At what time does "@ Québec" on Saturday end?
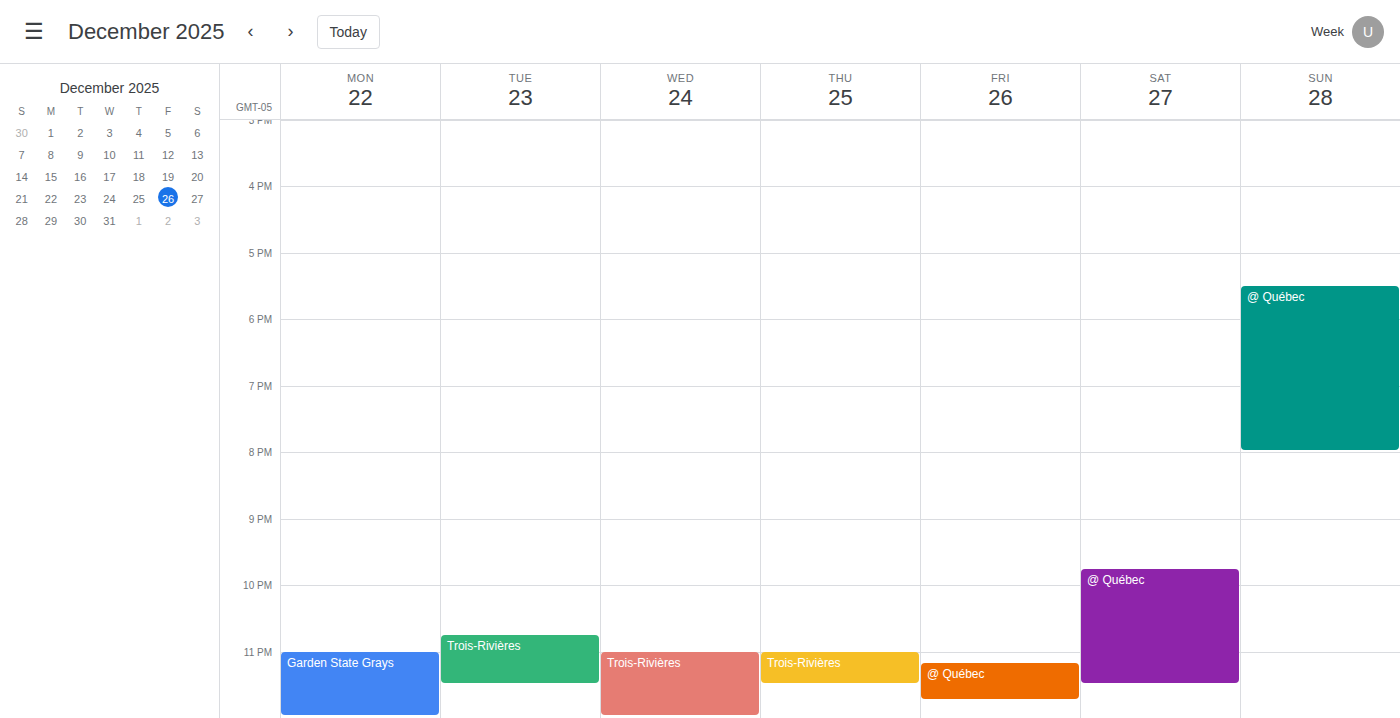
11:30 PM